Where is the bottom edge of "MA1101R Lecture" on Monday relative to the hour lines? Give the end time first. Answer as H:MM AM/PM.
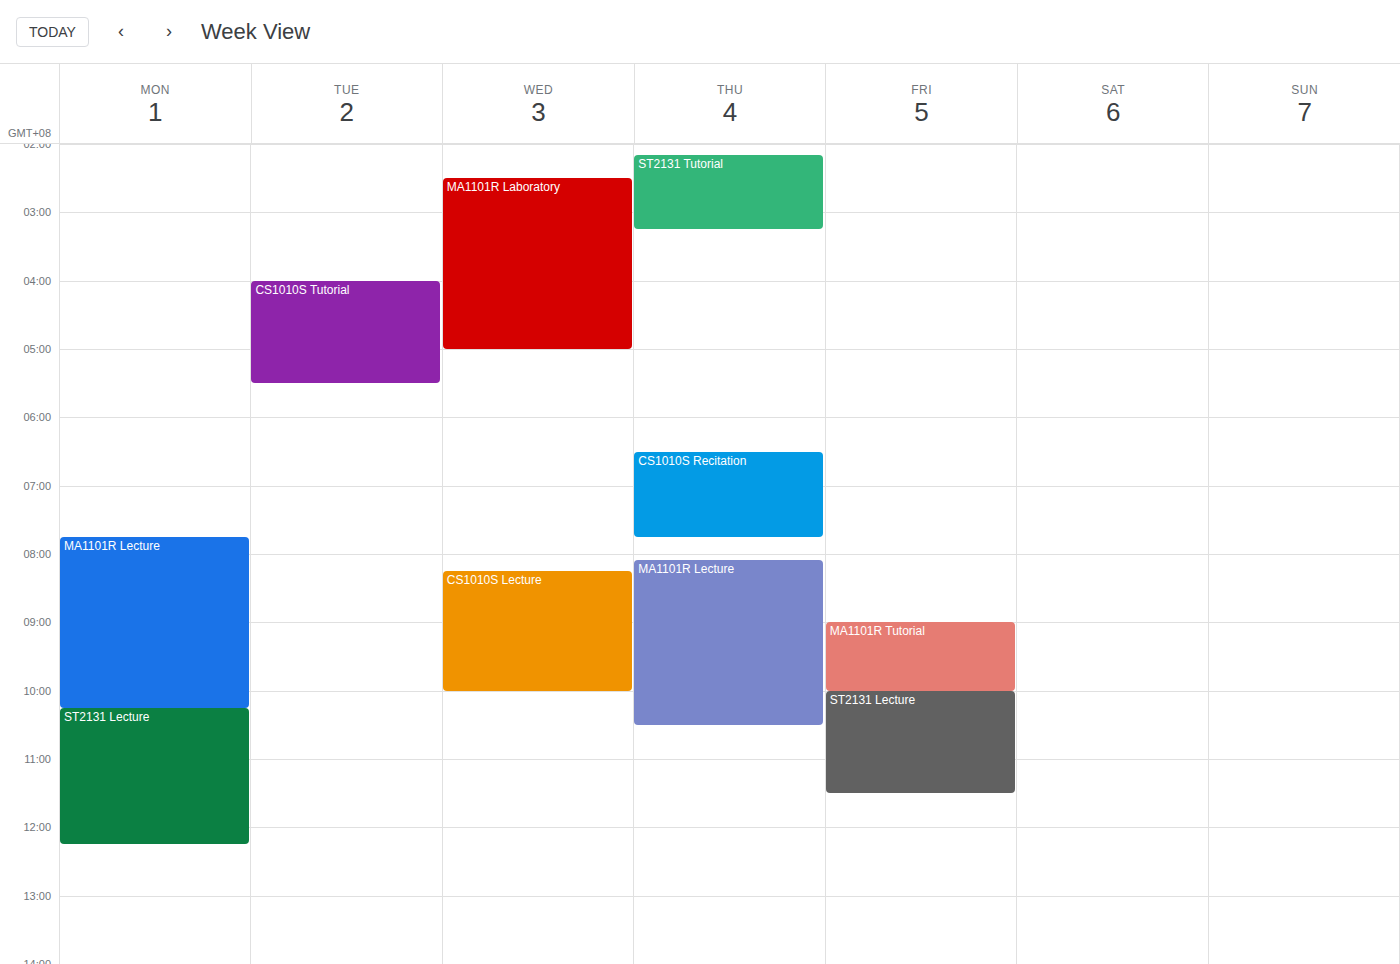
10:15 AM -- neither: a quarter of the way from the 10 AM line to the 11 AM line.